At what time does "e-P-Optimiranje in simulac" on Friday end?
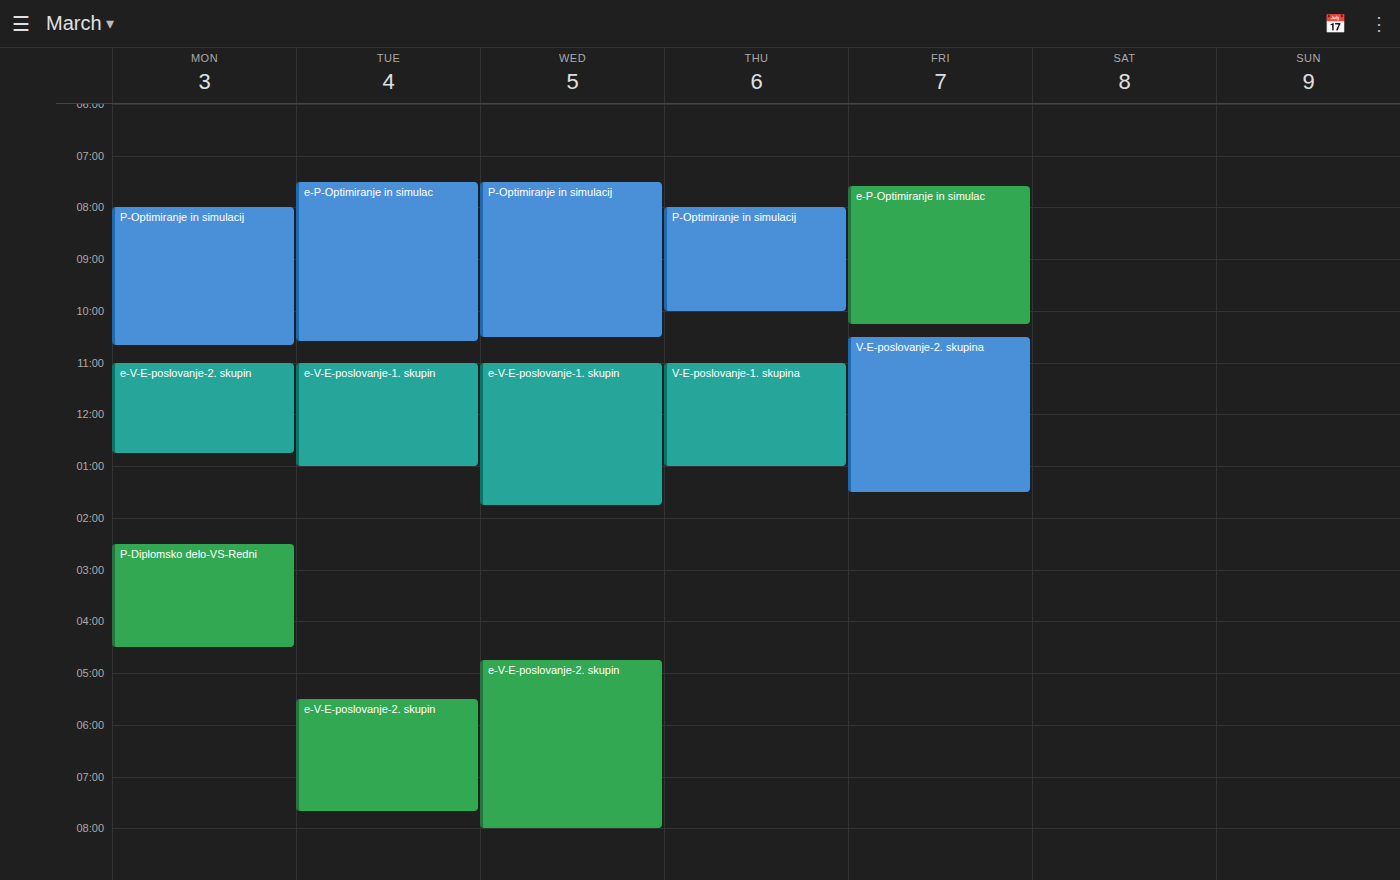
10:15